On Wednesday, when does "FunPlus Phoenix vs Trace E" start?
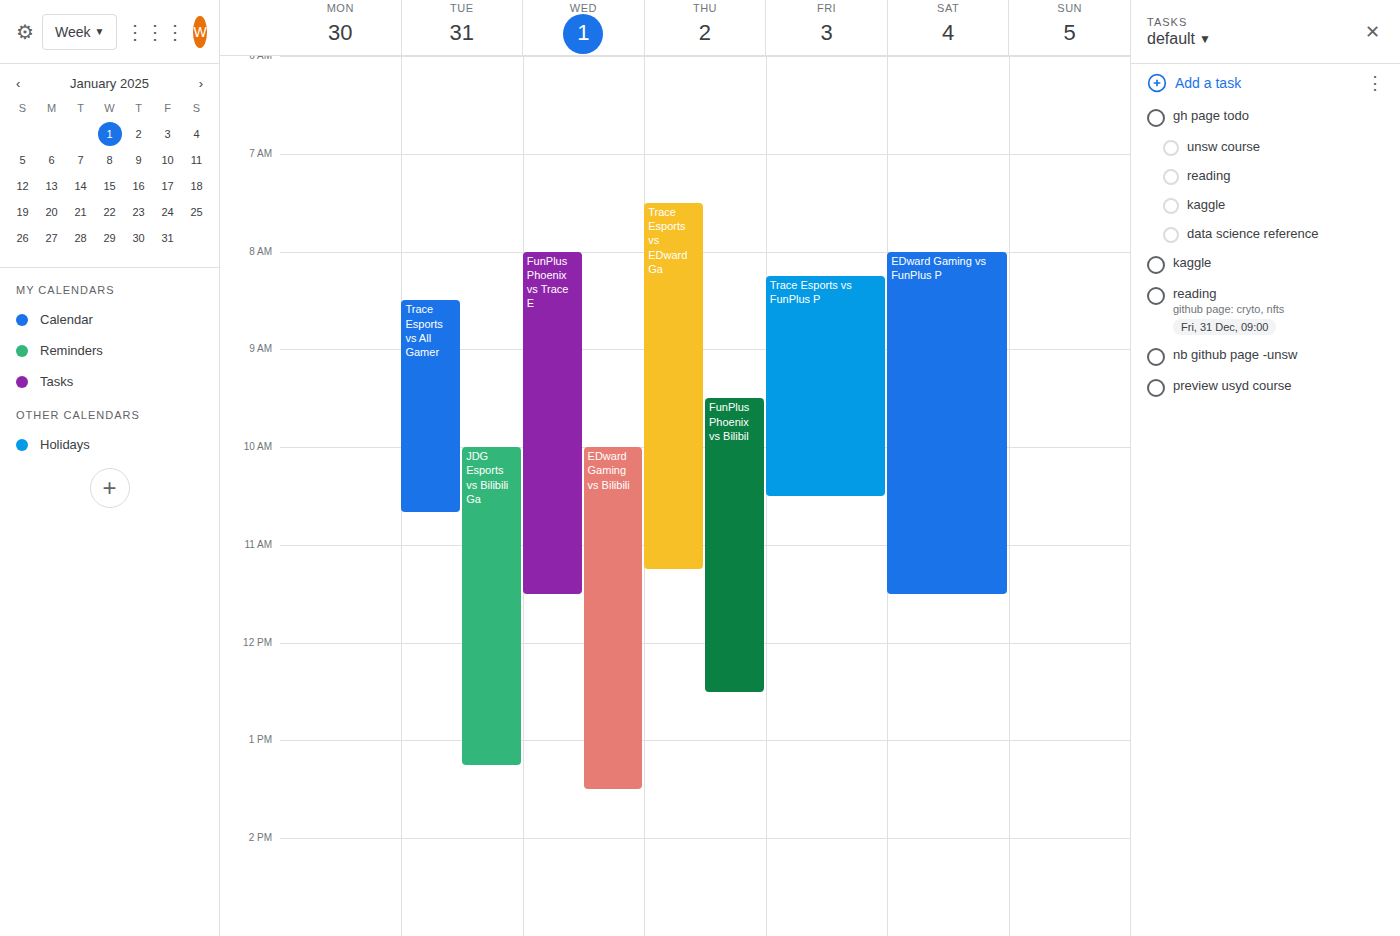
8:00 AM